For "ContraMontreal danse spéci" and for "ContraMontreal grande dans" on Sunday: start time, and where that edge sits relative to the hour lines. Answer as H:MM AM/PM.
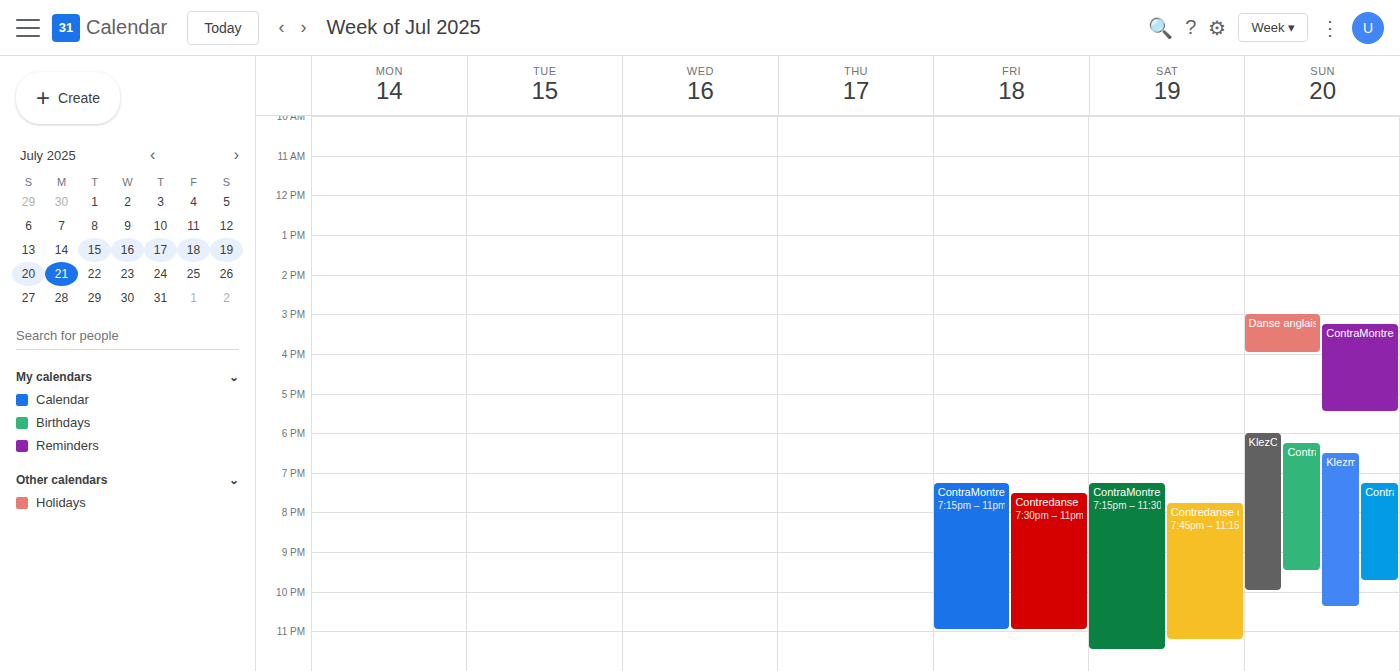
"ContraMontreal danse spéci": 6:15 PM, neither: a quarter of the way from the 6 PM line to the 7 PM line. "ContraMontreal grande dans": 7:15 PM, neither: a quarter of the way from the 7 PM line to the 8 PM line.